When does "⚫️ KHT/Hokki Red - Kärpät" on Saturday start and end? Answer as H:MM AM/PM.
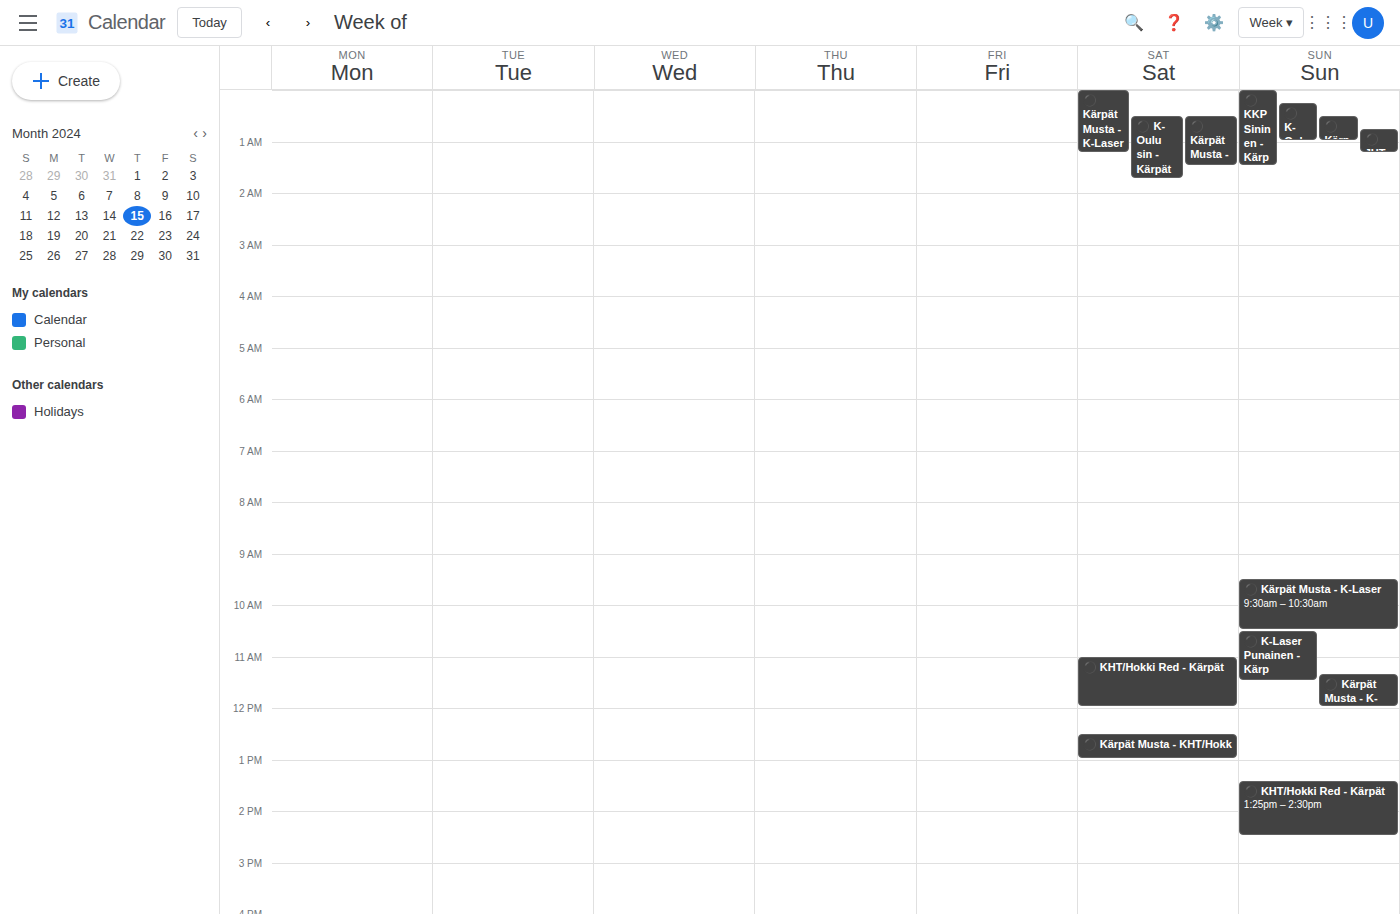
11:00 AM to 12:00 PM